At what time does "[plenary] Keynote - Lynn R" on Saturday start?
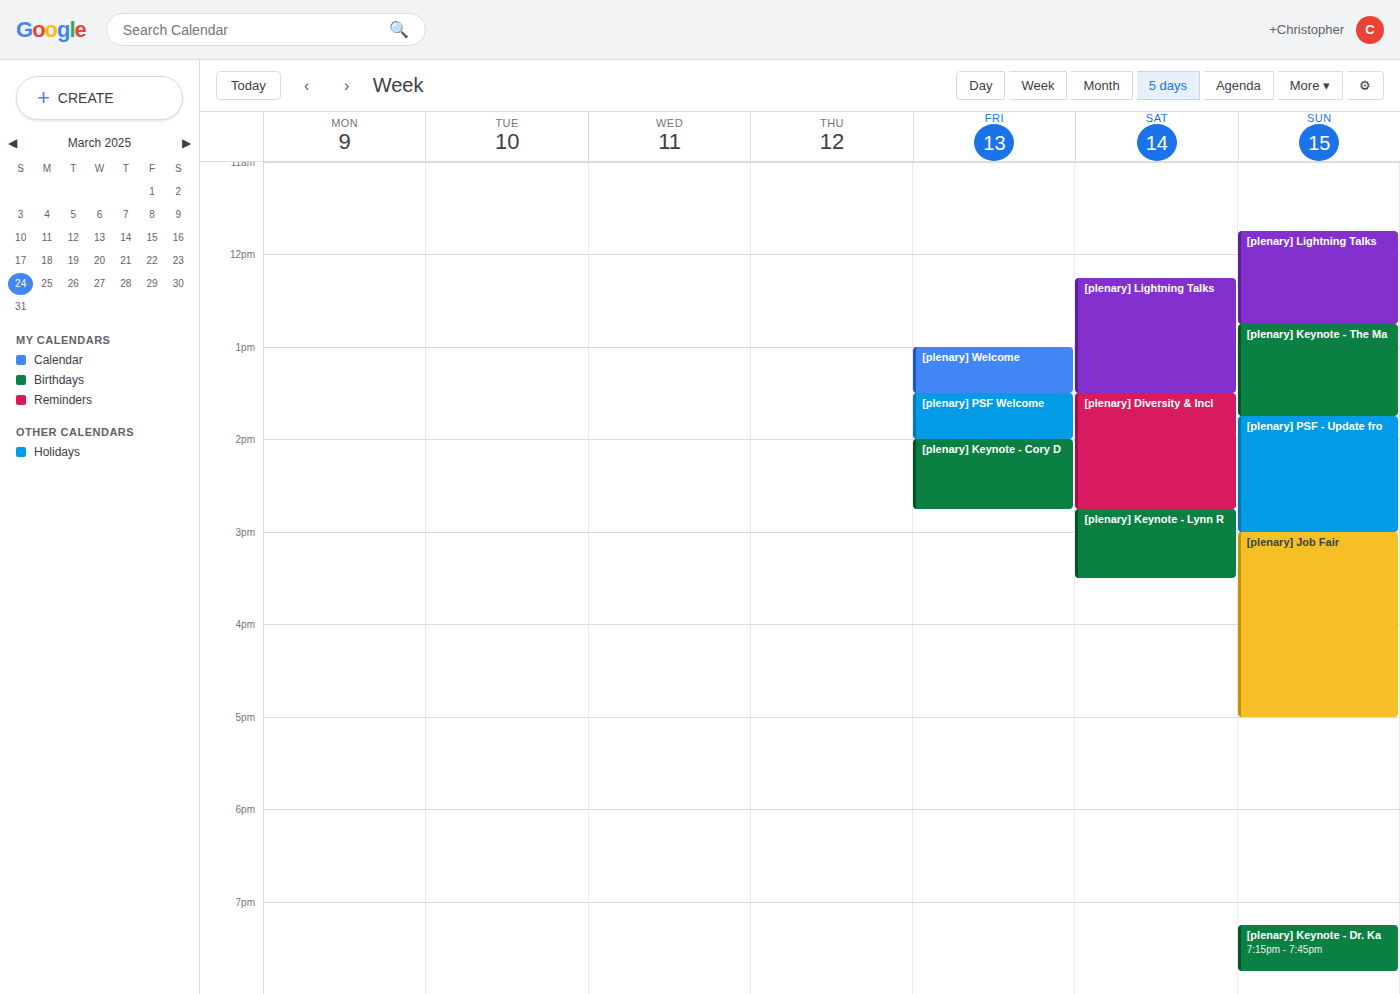
2:45 PM